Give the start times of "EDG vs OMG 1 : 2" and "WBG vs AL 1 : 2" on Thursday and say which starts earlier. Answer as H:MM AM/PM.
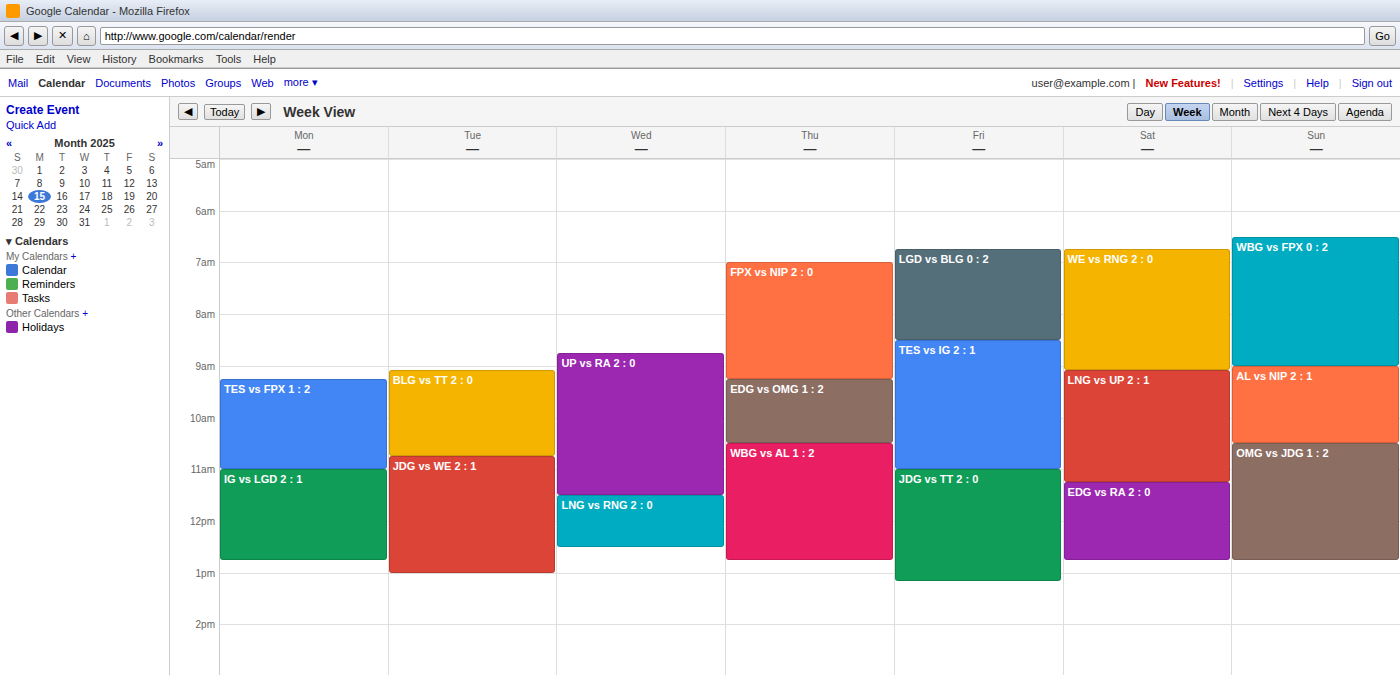
"EDG vs OMG 1 : 2" 9:15 AM; "WBG vs AL 1 : 2" 10:30 AM.